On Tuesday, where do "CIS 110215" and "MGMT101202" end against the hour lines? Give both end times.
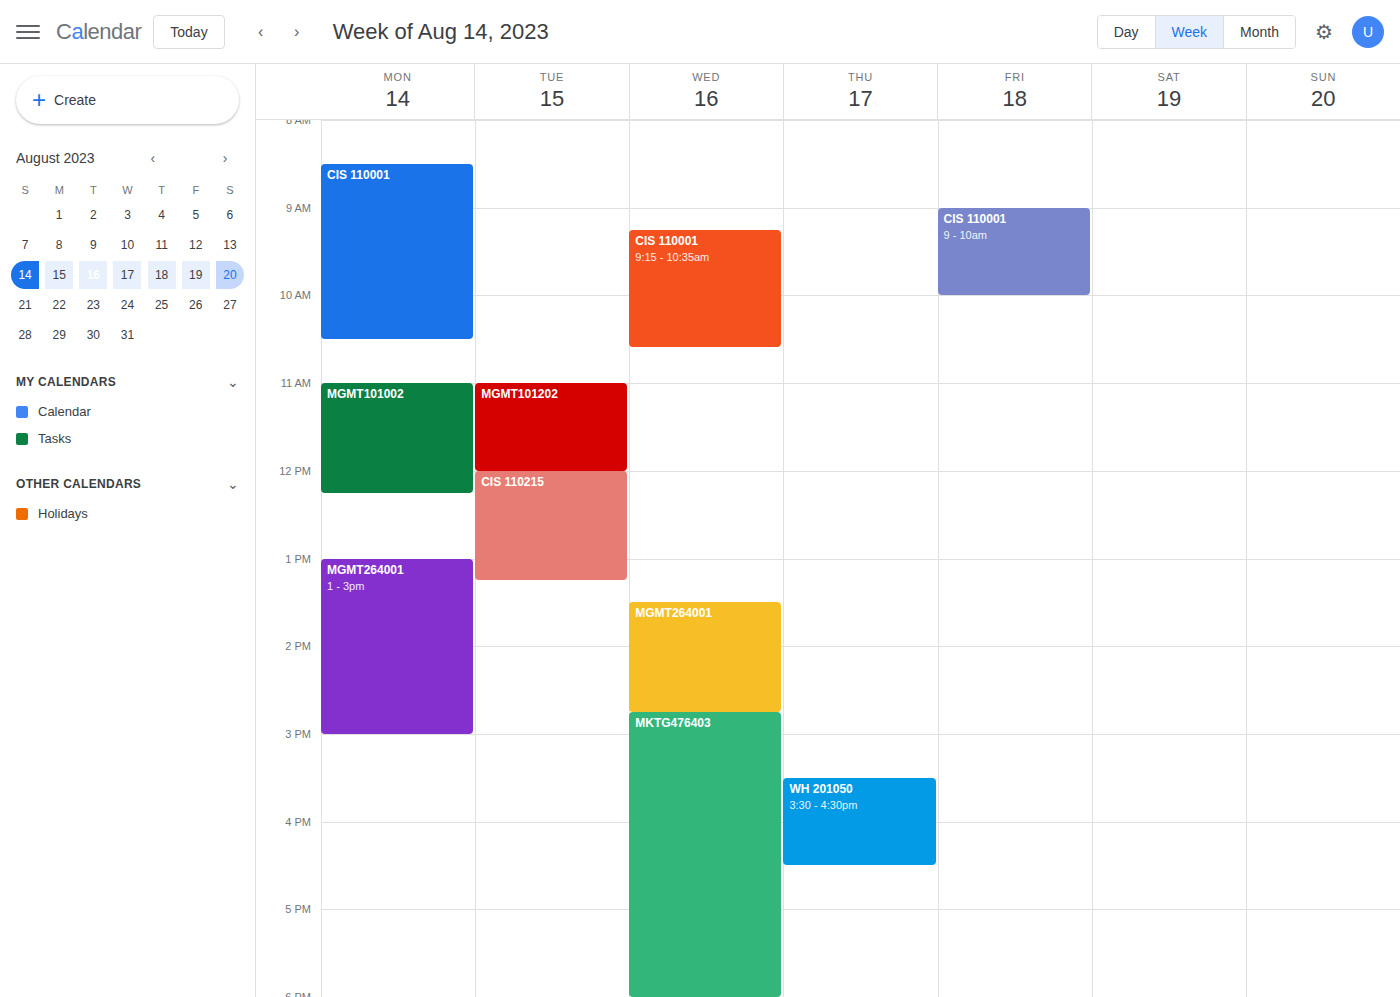
"CIS 110215": 1:15 PM, neither: a quarter of the way from the 1 PM line to the 2 PM line. "MGMT101202": 12:00 PM, exactly on the 12 PM line.